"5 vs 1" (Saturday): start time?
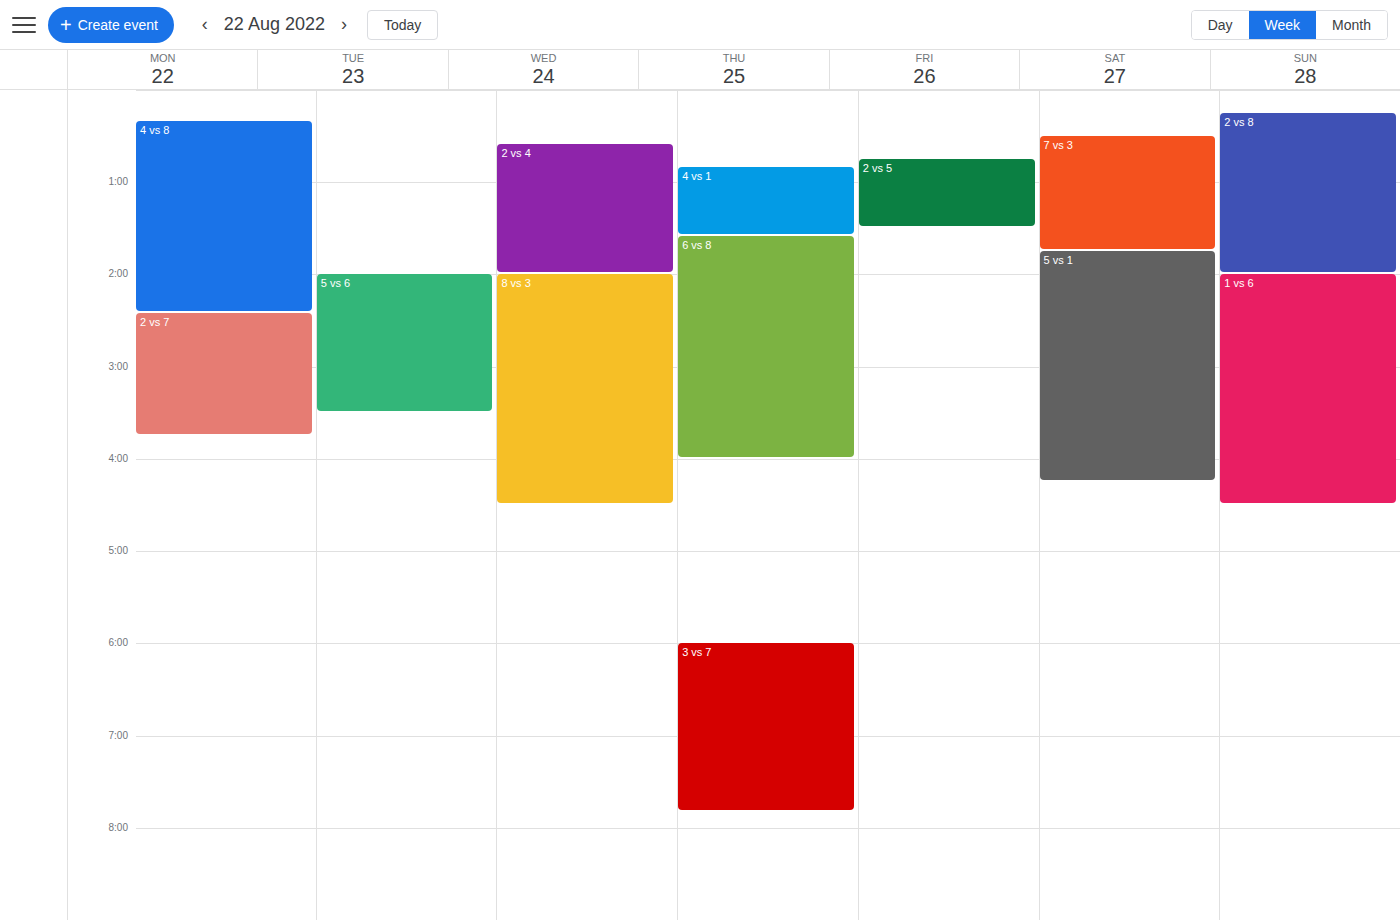
1:45 AM